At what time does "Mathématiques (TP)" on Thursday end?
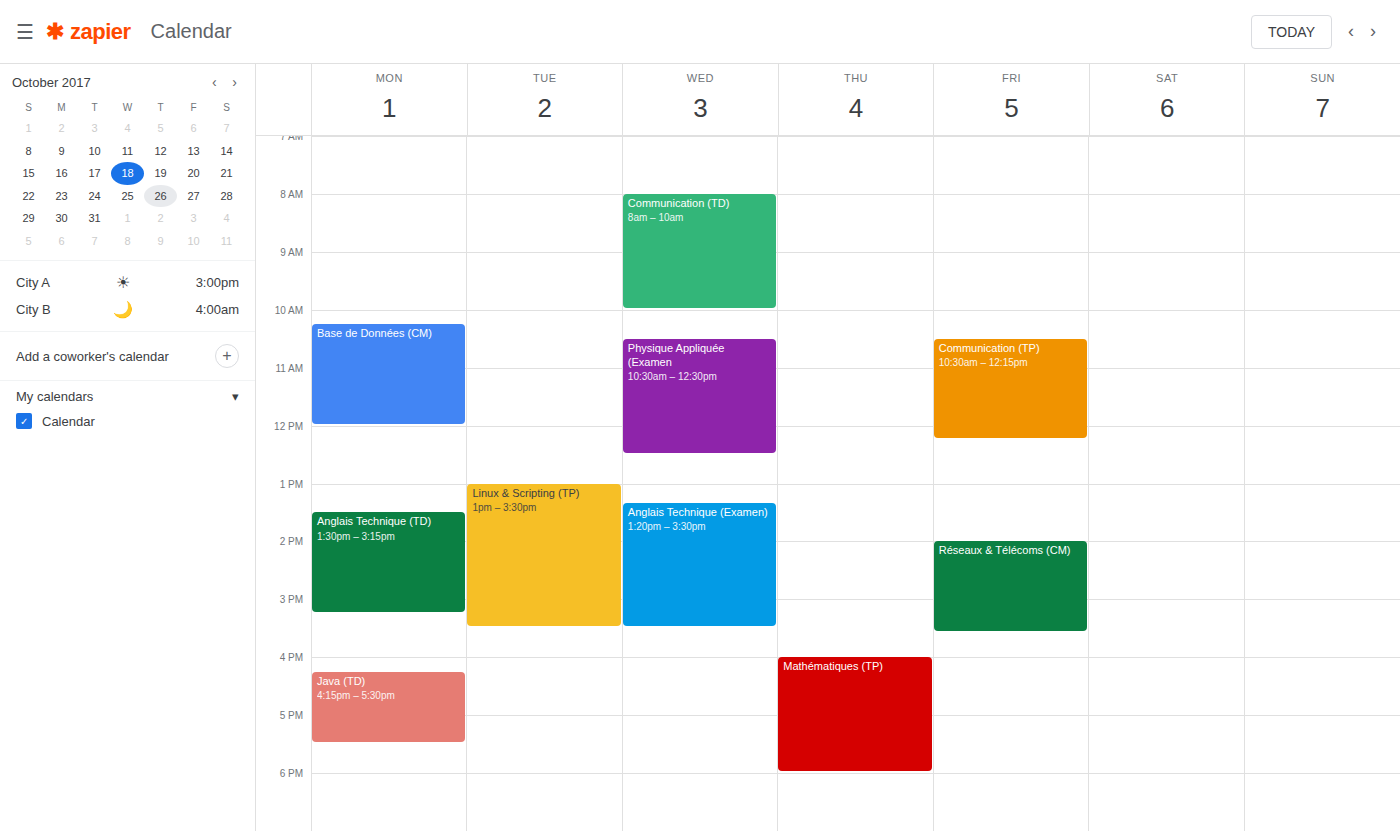
6:00 PM